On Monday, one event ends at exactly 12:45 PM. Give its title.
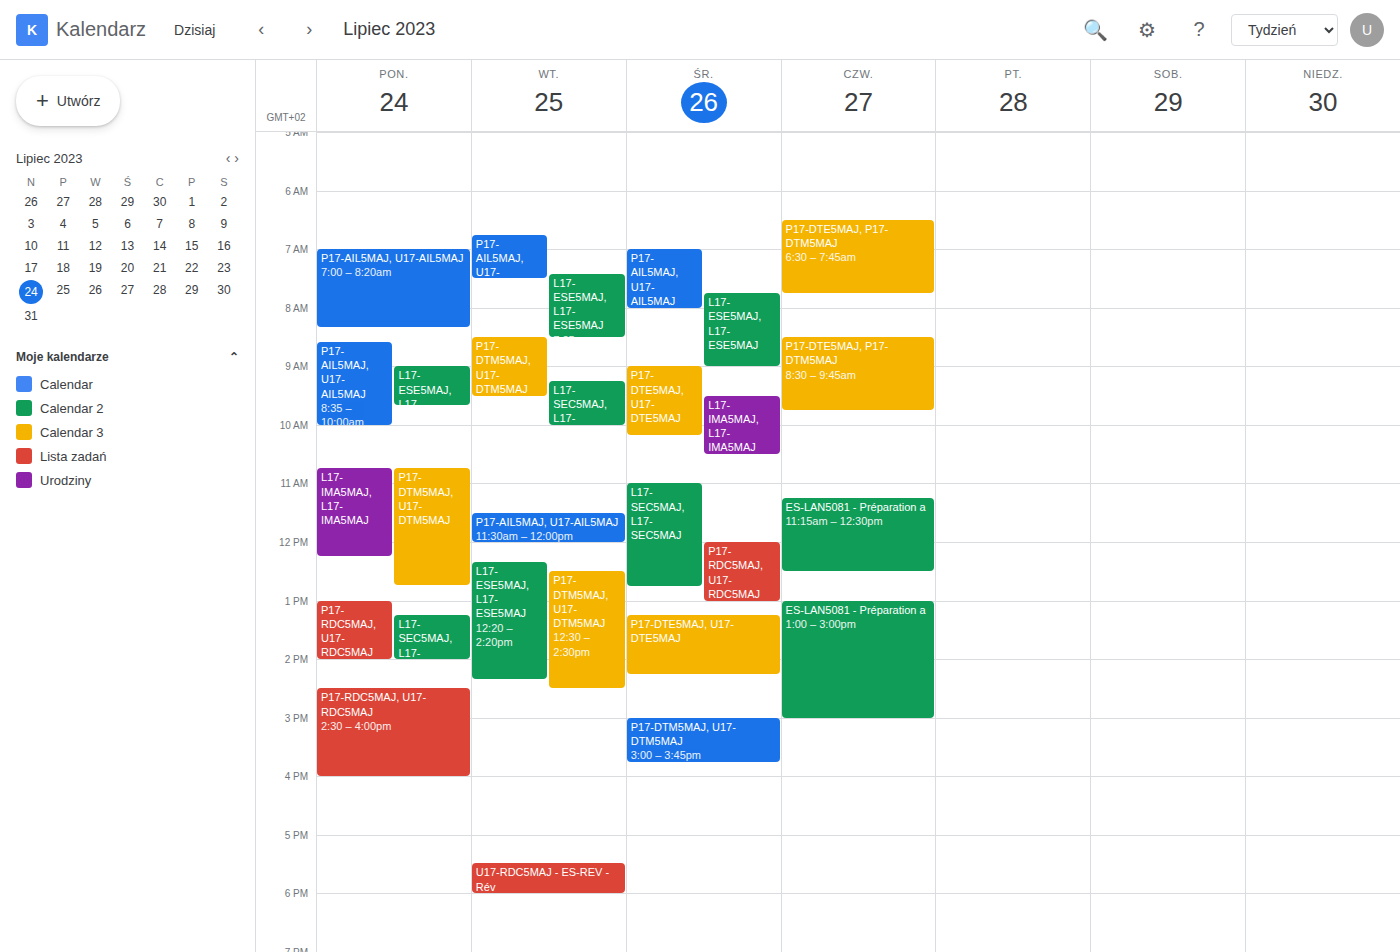
"P17-DTM5MAJ, U17-DTM5MAJ"